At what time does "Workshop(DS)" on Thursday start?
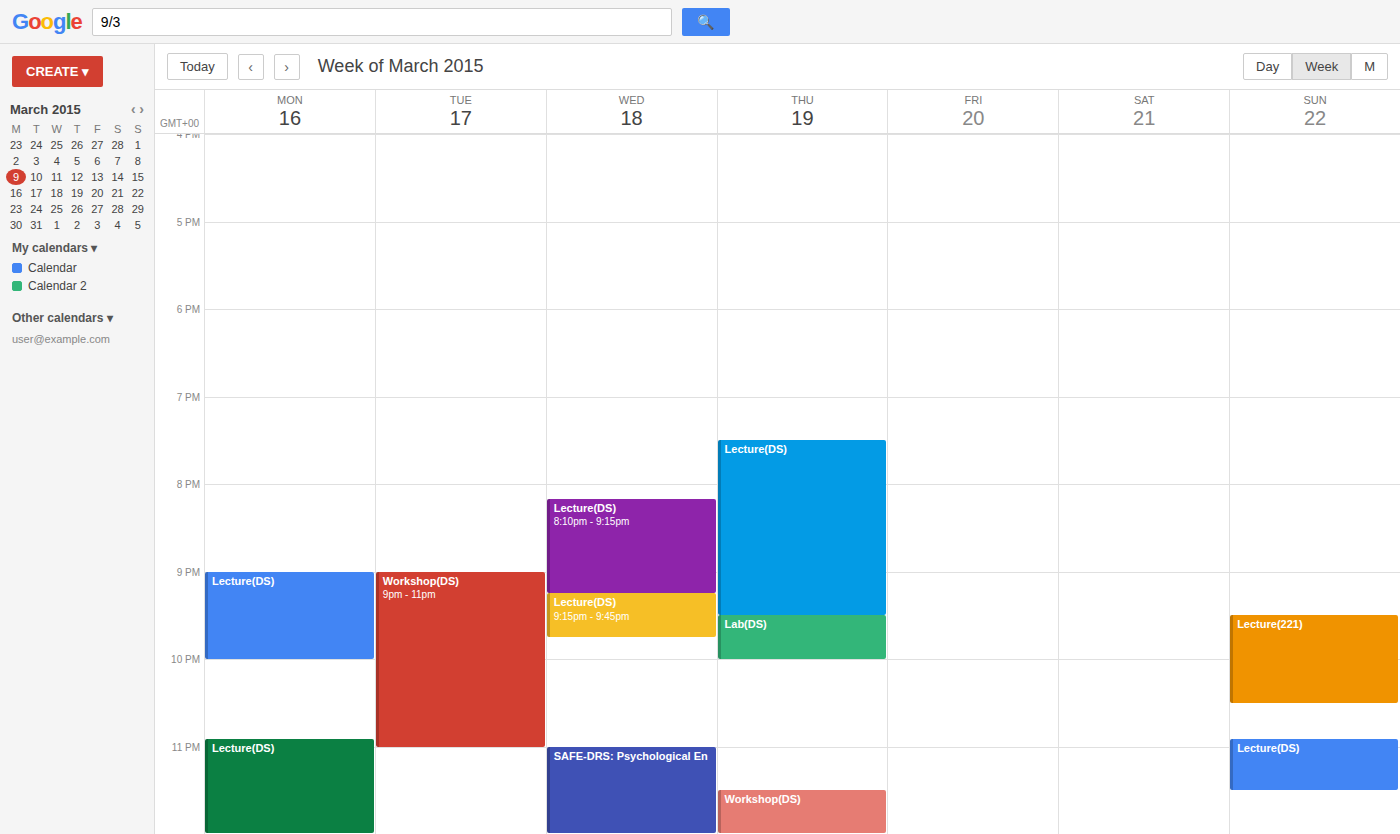
11:30 PM